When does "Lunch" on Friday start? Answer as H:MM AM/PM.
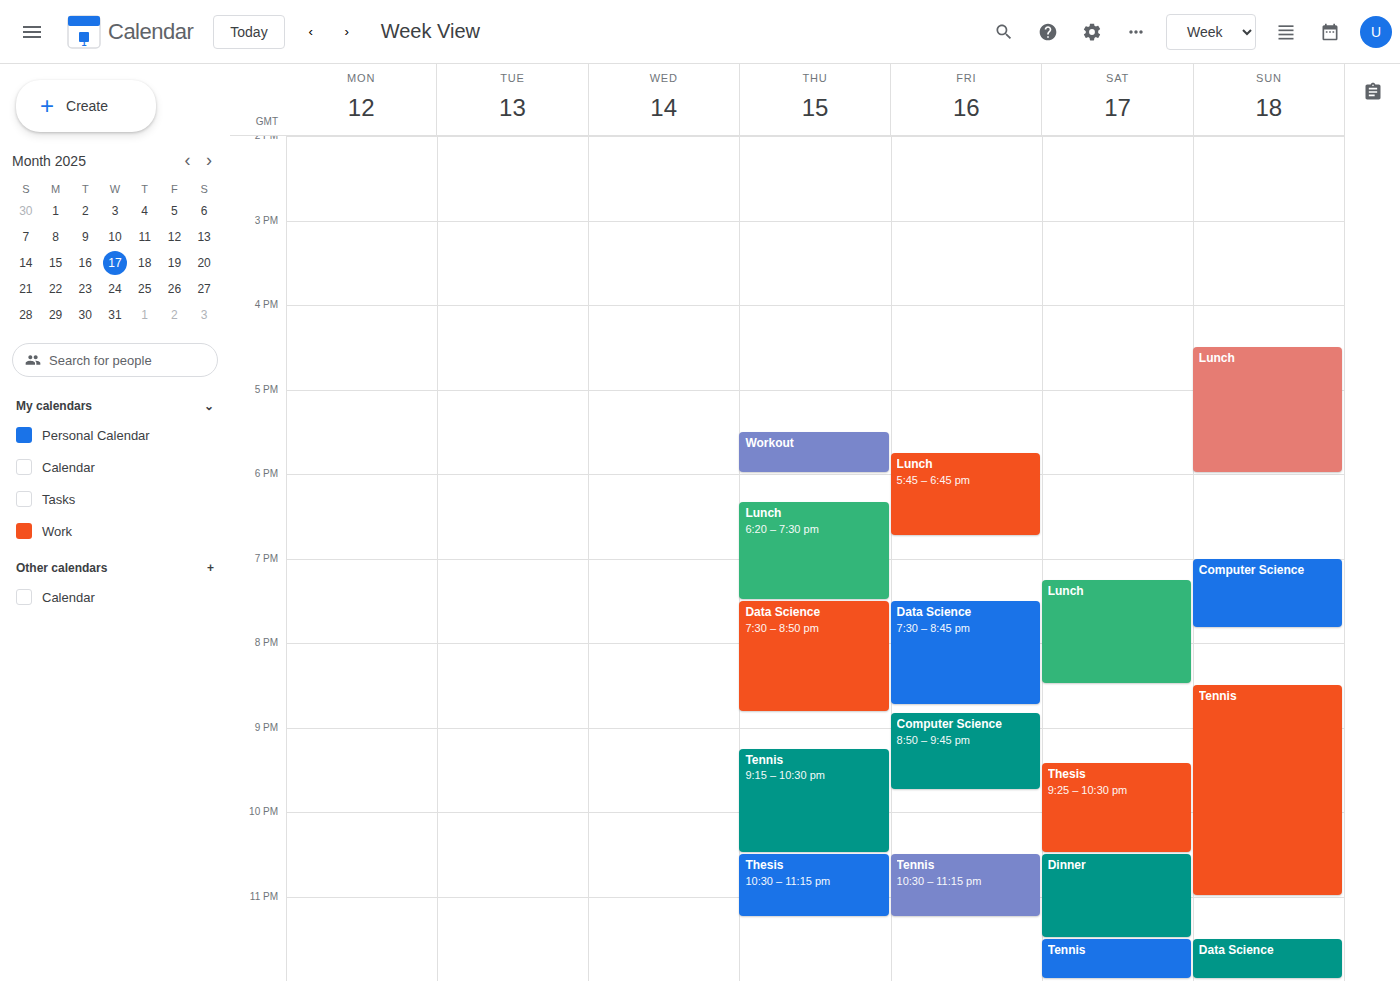
5:45 PM